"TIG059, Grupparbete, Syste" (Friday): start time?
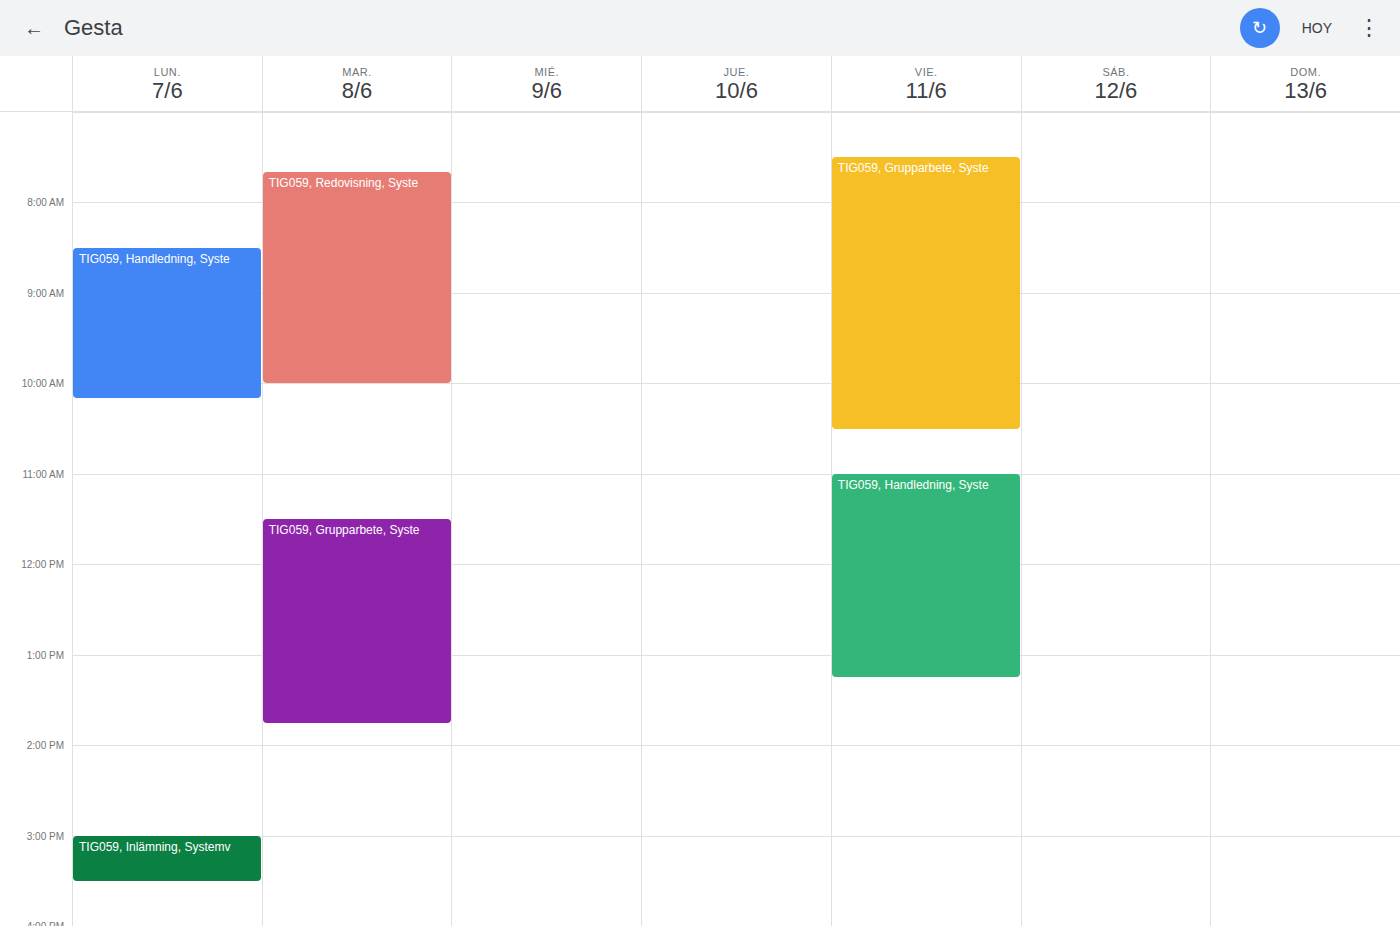
7:30 AM